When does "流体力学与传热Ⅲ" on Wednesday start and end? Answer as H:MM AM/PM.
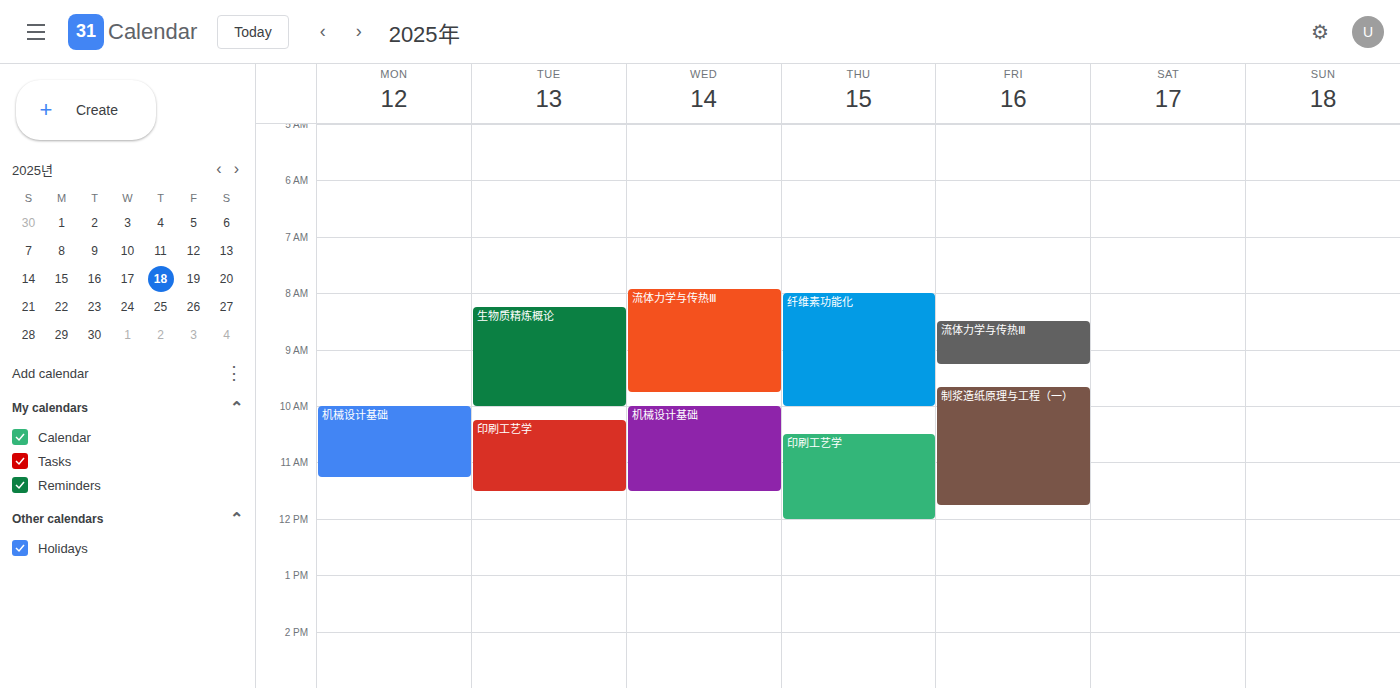
7:55 AM to 9:45 AM